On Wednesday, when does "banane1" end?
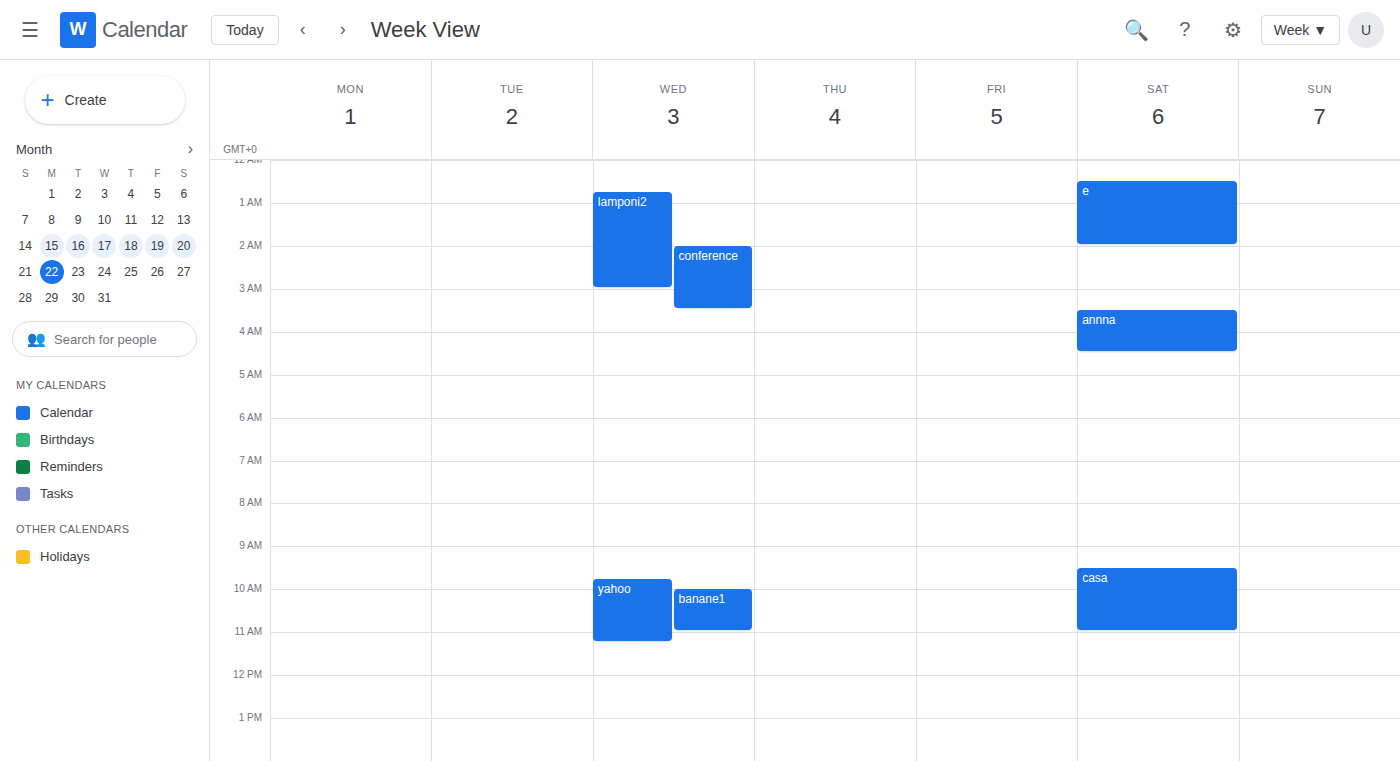
11:00